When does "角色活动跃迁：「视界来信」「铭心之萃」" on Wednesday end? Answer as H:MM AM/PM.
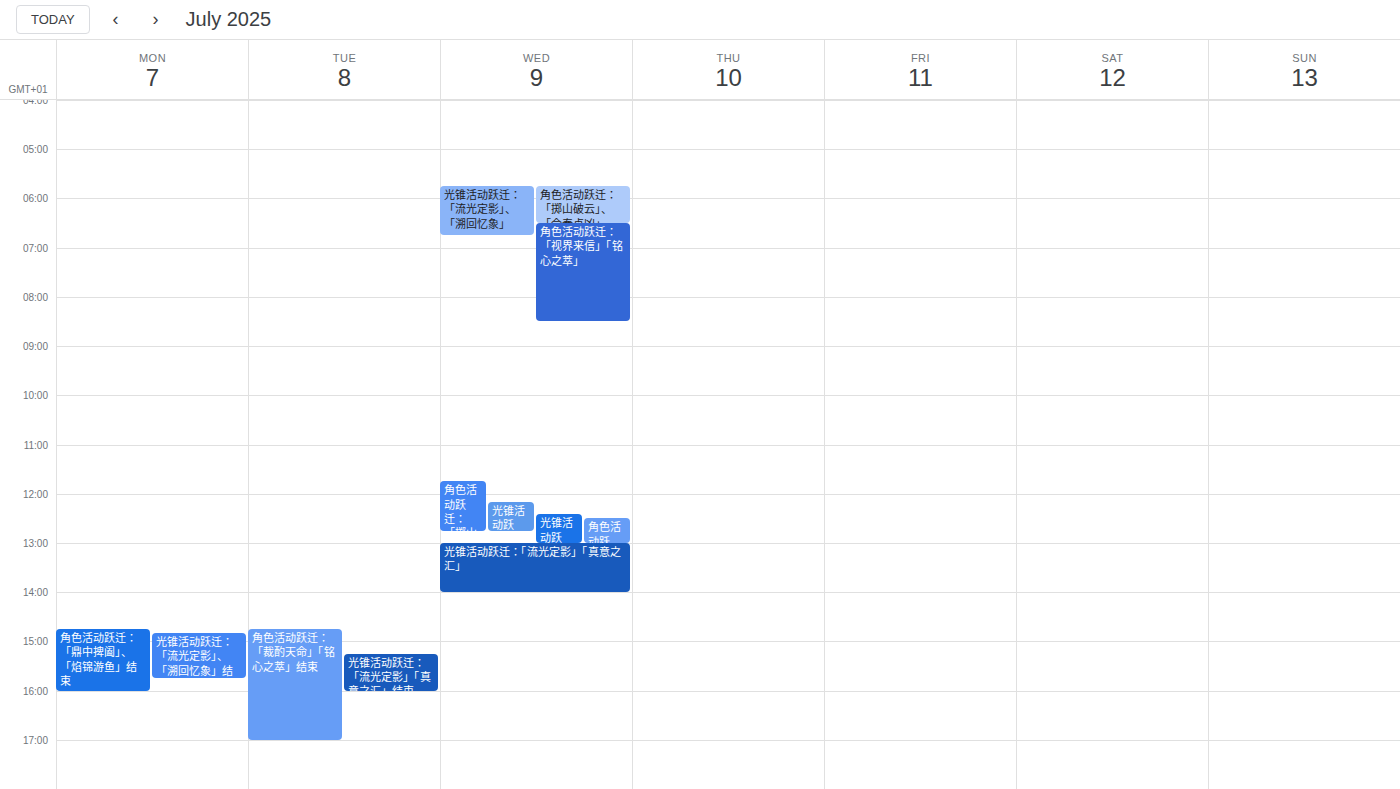
8:30 AM